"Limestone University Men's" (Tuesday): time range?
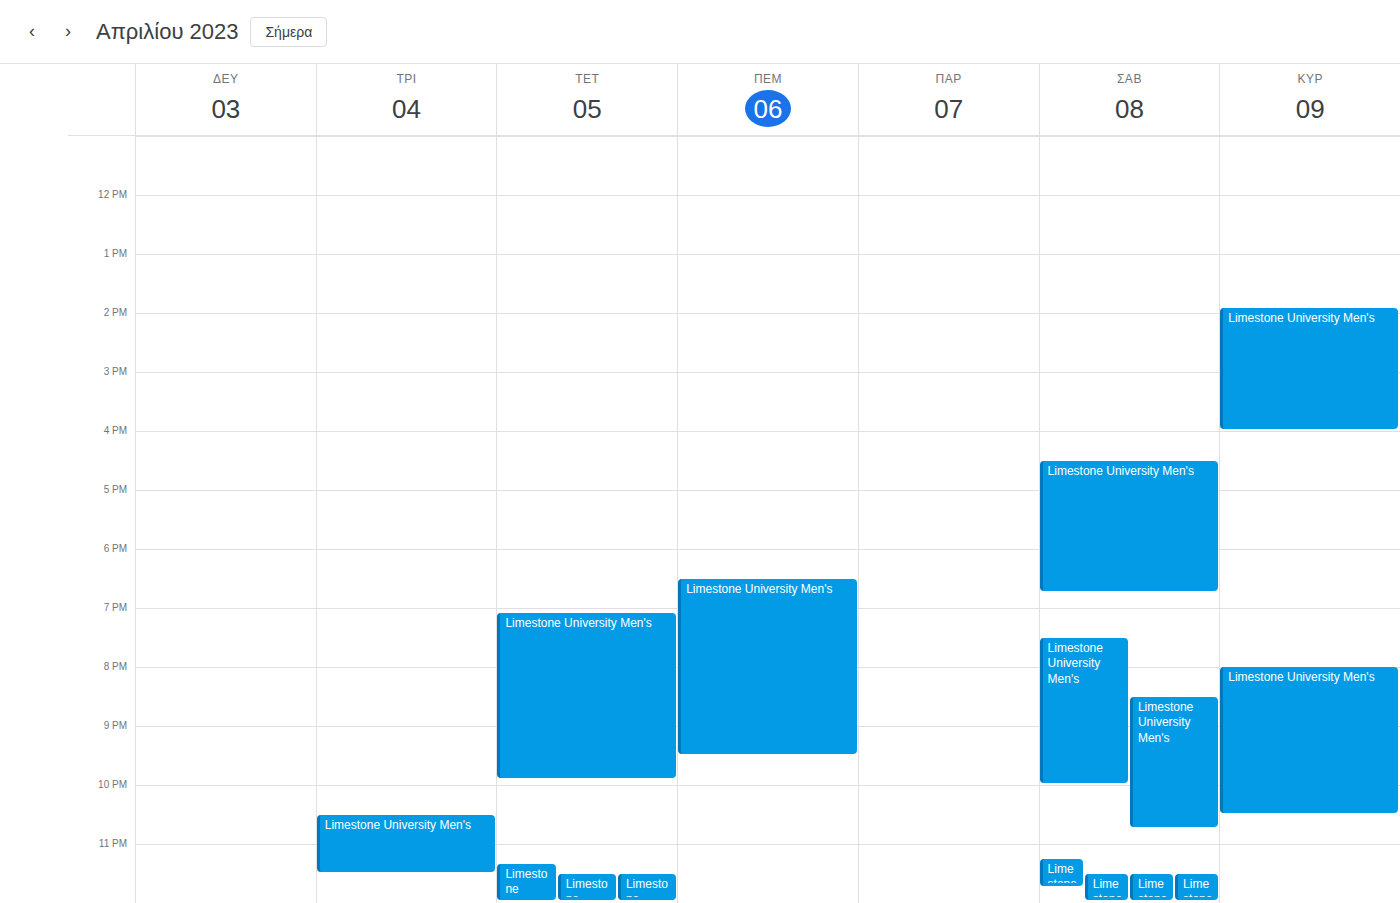
22:30 to 23:30